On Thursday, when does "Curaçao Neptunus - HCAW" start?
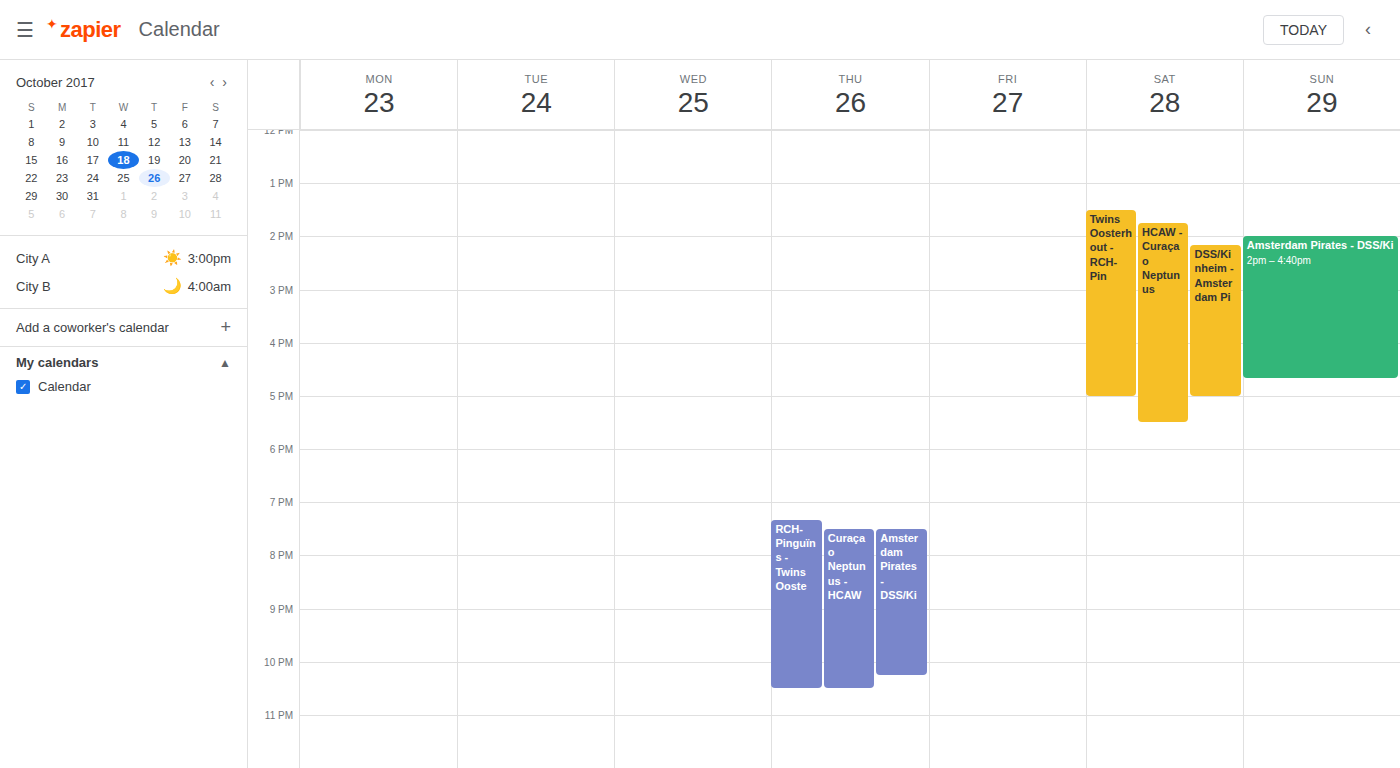
7:30 PM